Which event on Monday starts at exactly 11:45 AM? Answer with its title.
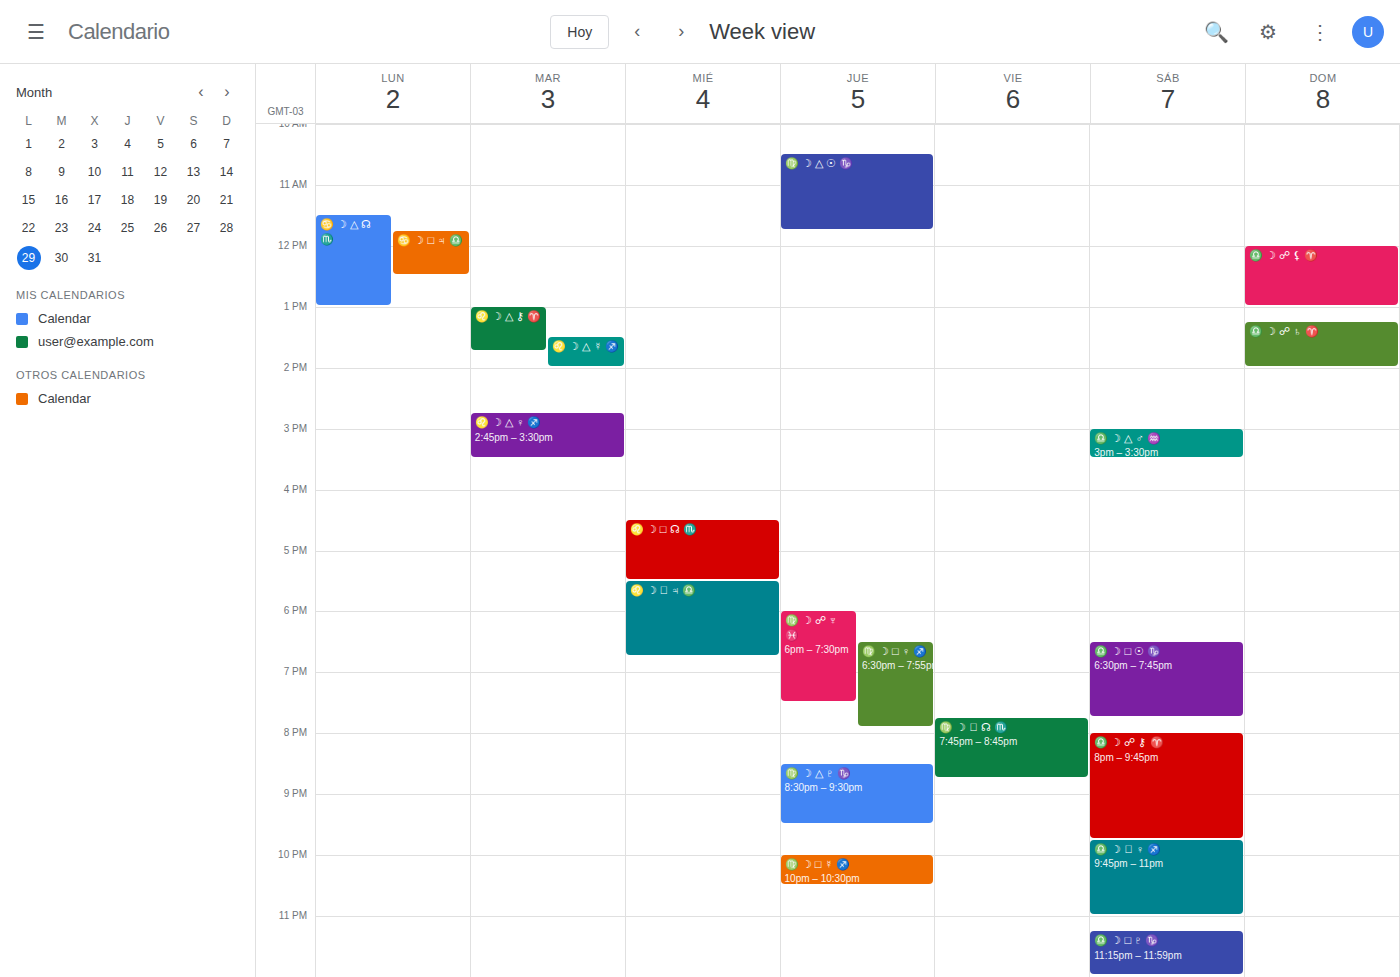
"♋️ ☽ □ ♃ ♎️"